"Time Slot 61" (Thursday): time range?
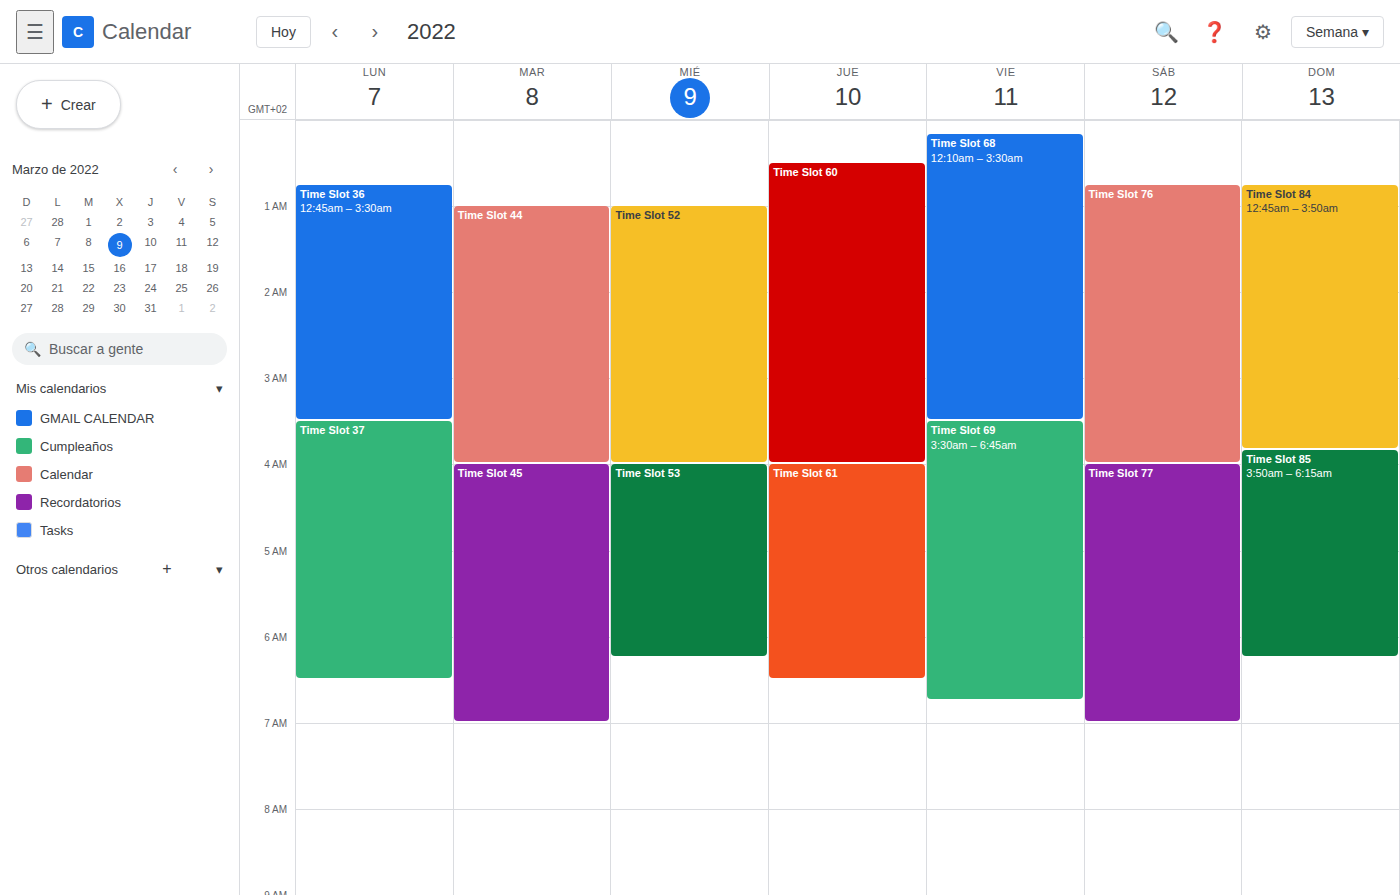
4:00 AM to 6:30 AM